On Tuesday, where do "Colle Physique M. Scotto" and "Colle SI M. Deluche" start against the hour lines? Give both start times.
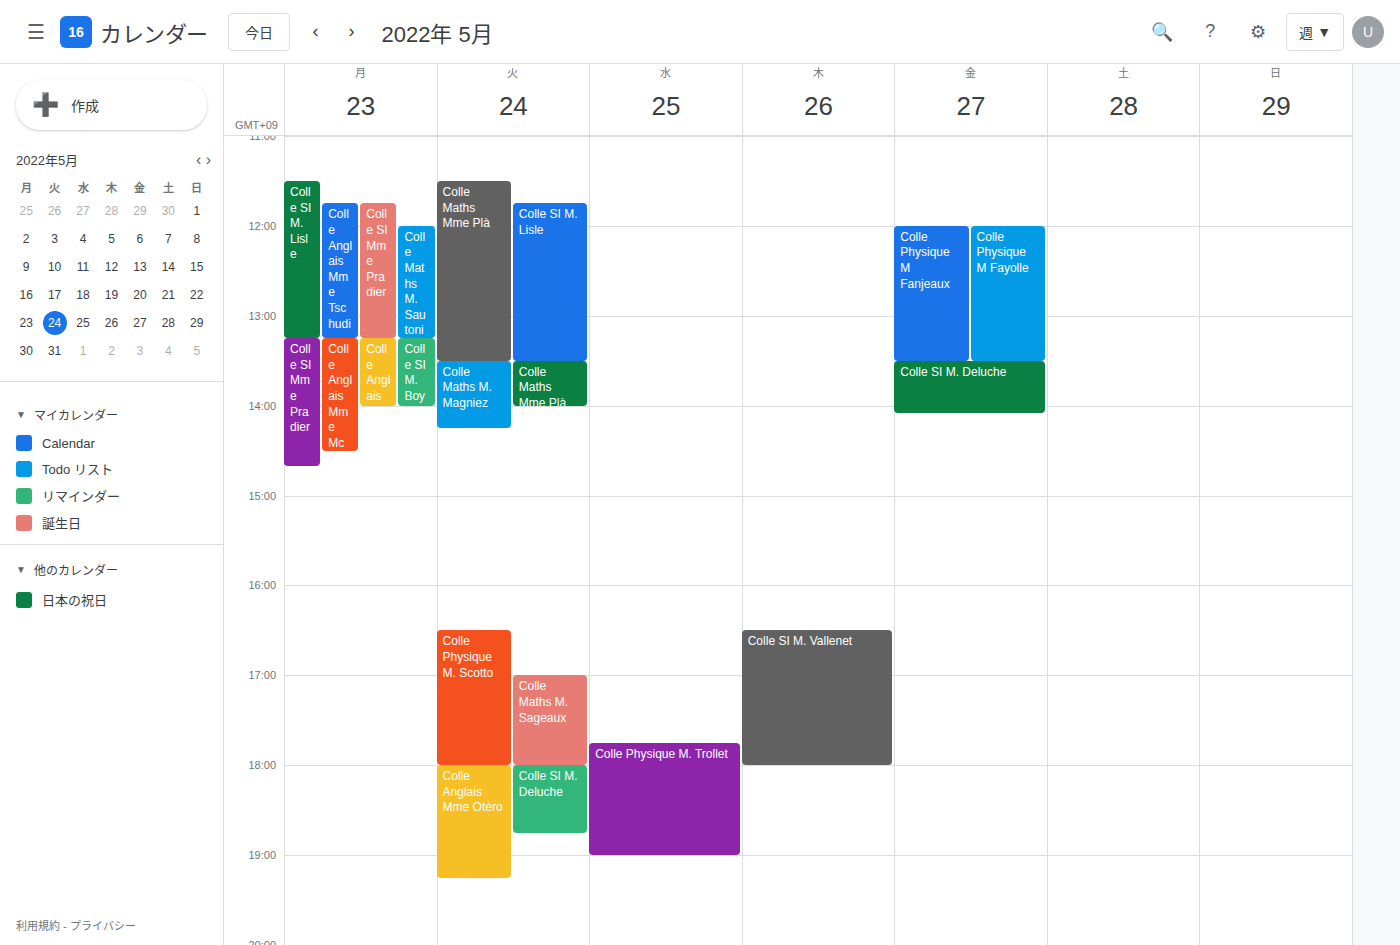
"Colle Physique M. Scotto": 4:30 PM, halfway between the 4 PM and 5 PM lines. "Colle SI M. Deluche": 6:00 PM, exactly on the 6 PM line.